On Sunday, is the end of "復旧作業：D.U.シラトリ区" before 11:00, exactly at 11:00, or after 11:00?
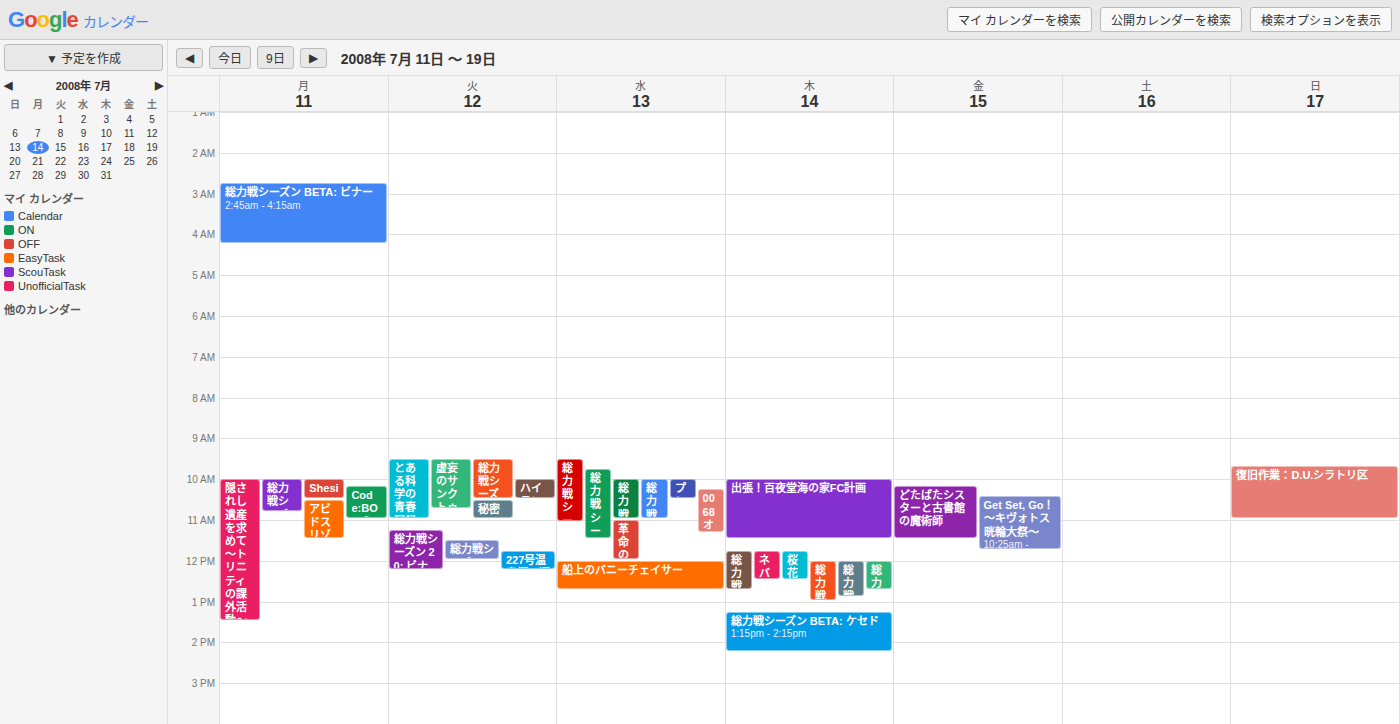
11:00 -- exactly at 11:00, on the 11:00 line.